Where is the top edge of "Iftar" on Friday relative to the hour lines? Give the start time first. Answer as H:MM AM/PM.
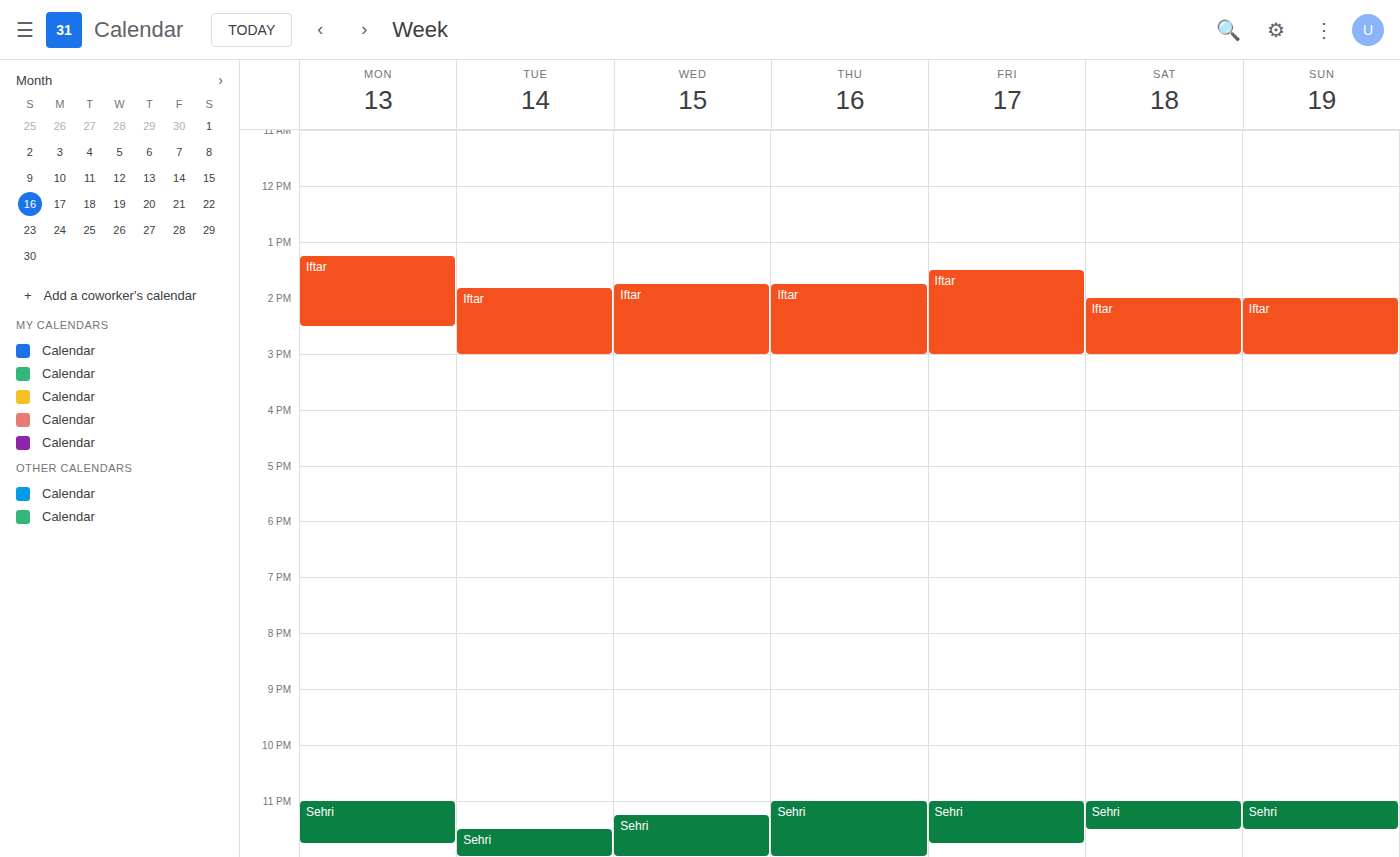
1:30 PM -- halfway between the 1 PM and 2 PM lines.